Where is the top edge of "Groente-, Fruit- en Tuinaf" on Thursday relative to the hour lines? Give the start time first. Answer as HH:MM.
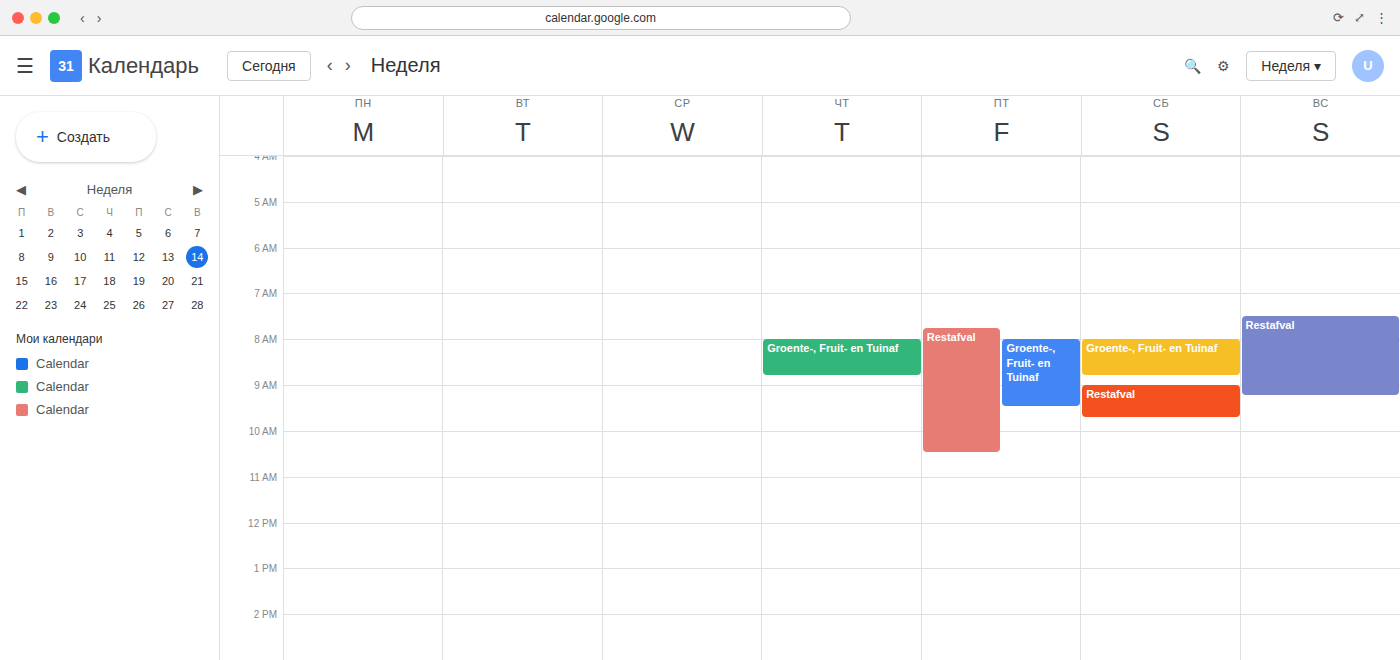
08:00 -- exactly on the 08:00 line.